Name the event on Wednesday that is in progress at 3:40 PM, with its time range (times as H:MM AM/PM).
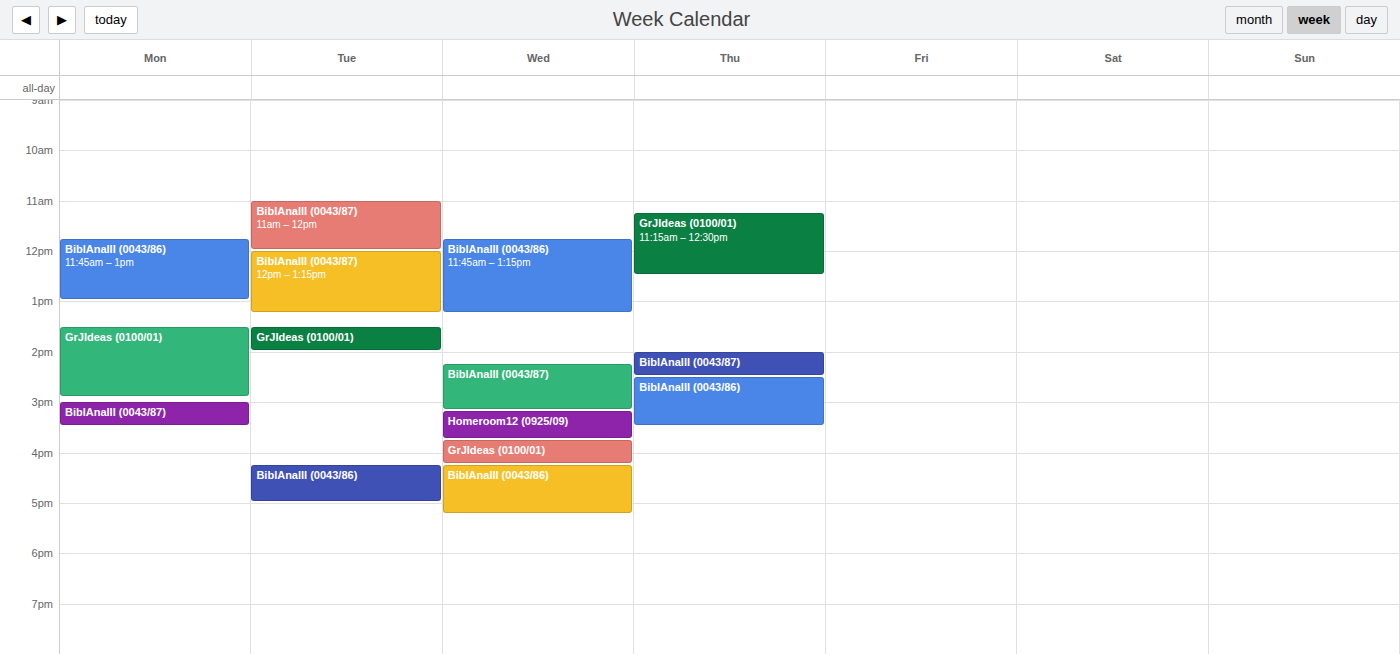
"Homeroom12 (0925/09)", 3:10 PM to 3:45 PM